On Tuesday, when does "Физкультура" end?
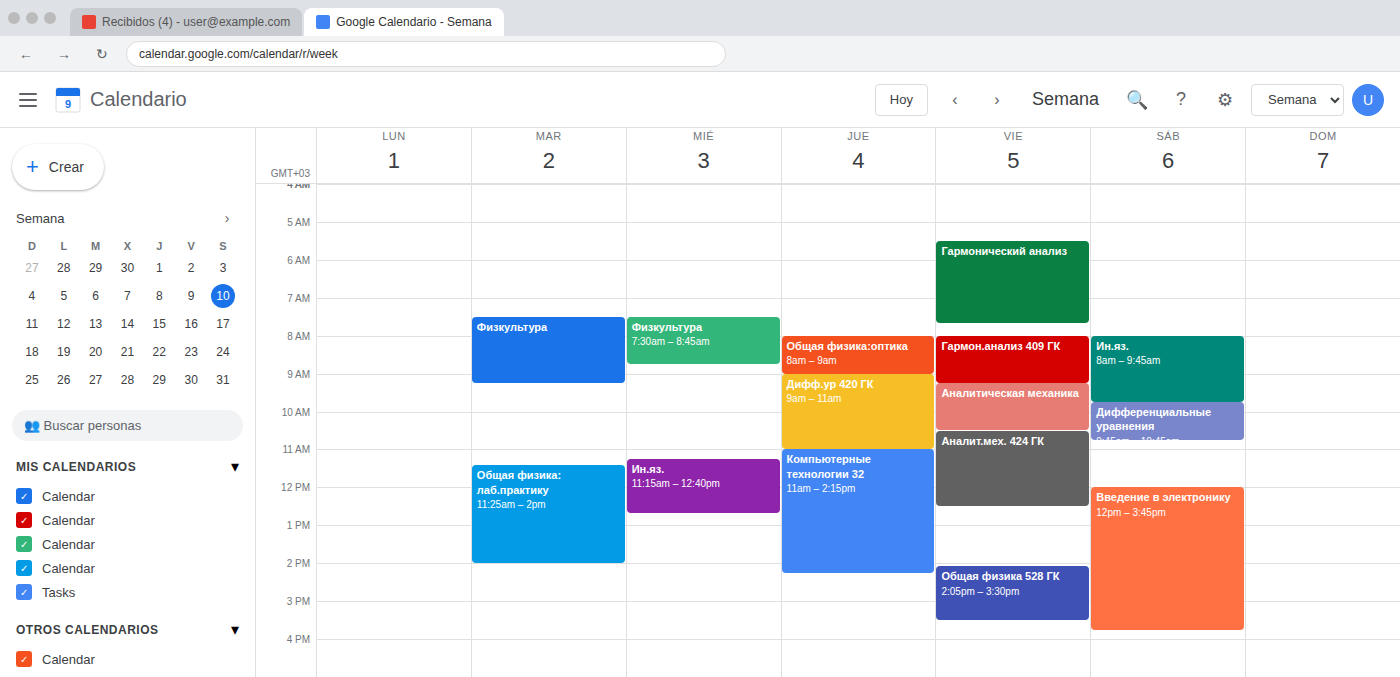
9:15 AM